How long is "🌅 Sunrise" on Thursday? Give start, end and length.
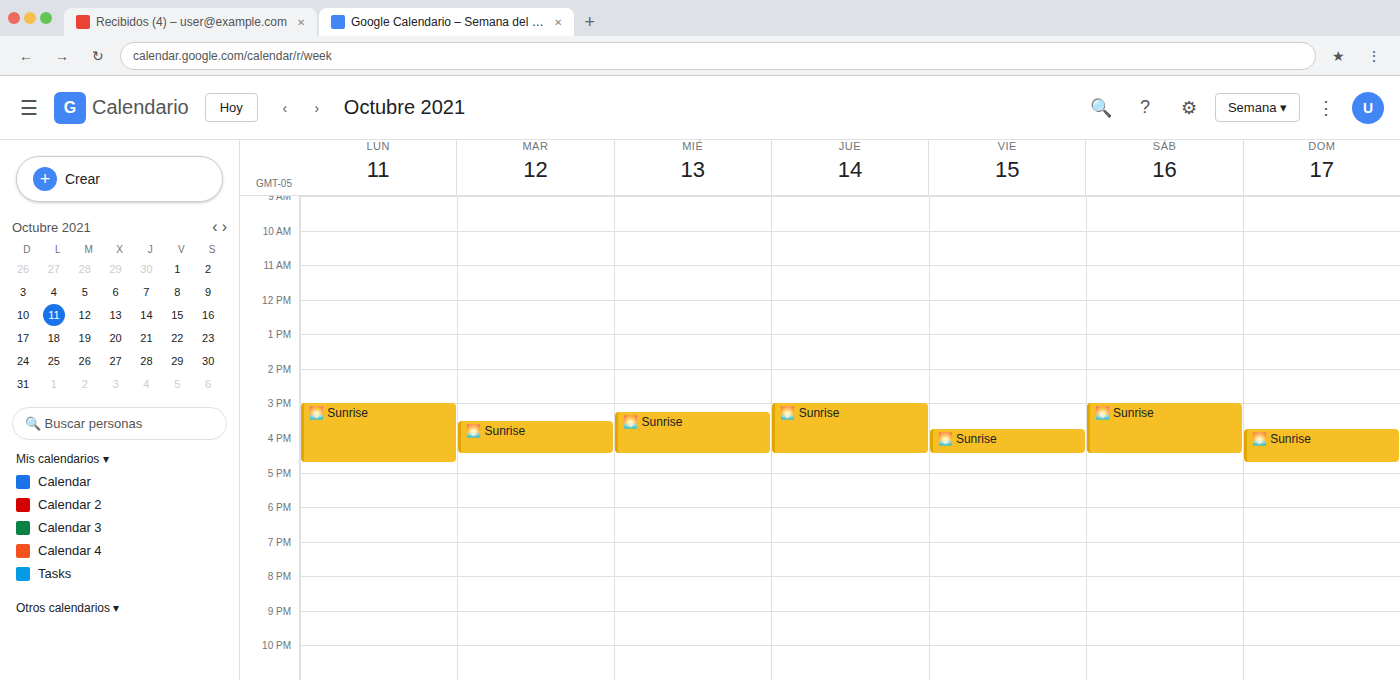
15:00 to 16:30, 1 hour 30 minutes